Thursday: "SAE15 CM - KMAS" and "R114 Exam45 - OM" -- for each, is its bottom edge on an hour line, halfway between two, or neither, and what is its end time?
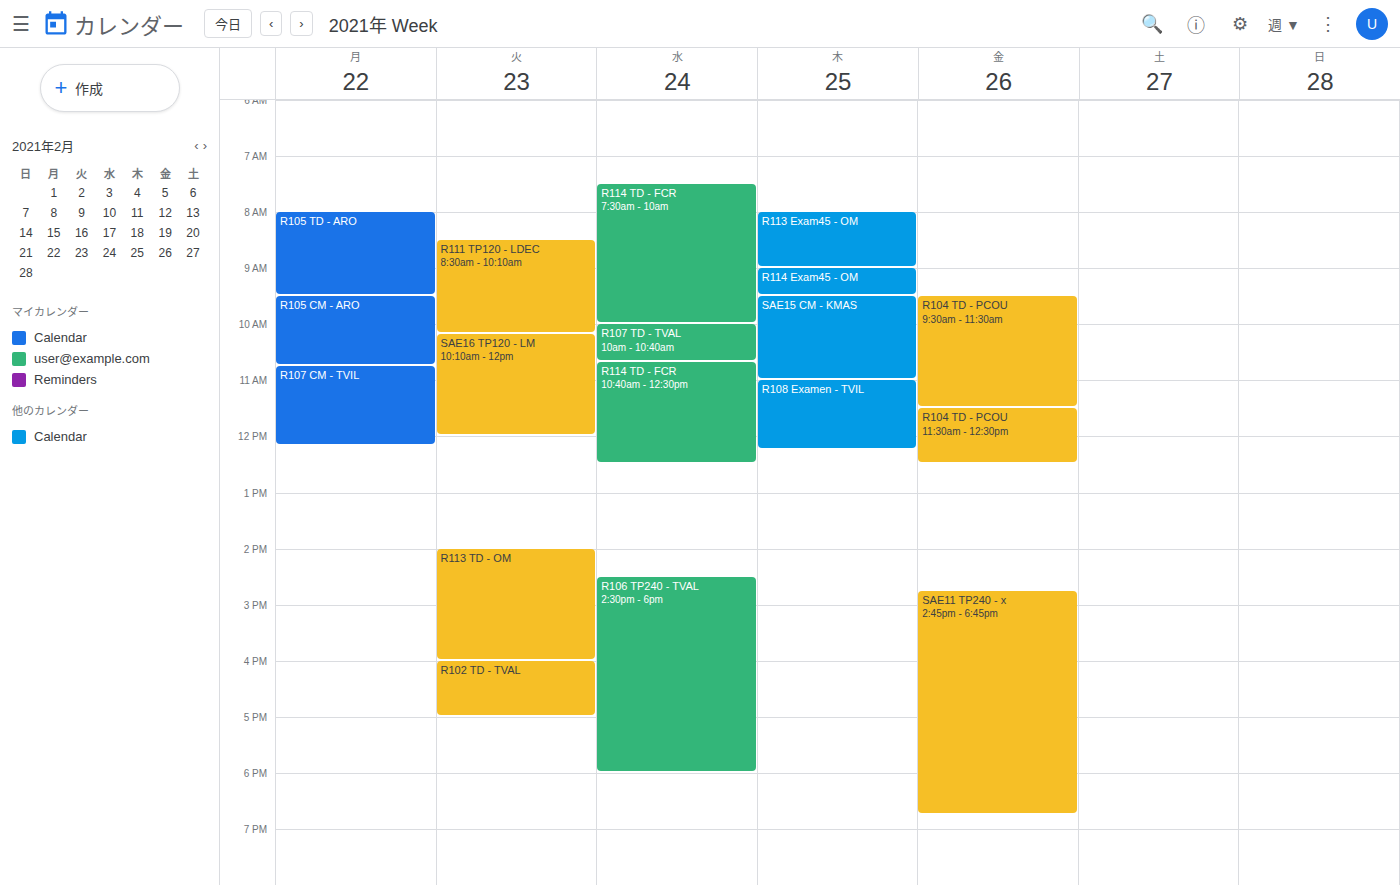
"SAE15 CM - KMAS": 11:00 AM, exactly on the 11 AM line. "R114 Exam45 - OM": 9:30 AM, halfway between the 9 AM and 10 AM lines.